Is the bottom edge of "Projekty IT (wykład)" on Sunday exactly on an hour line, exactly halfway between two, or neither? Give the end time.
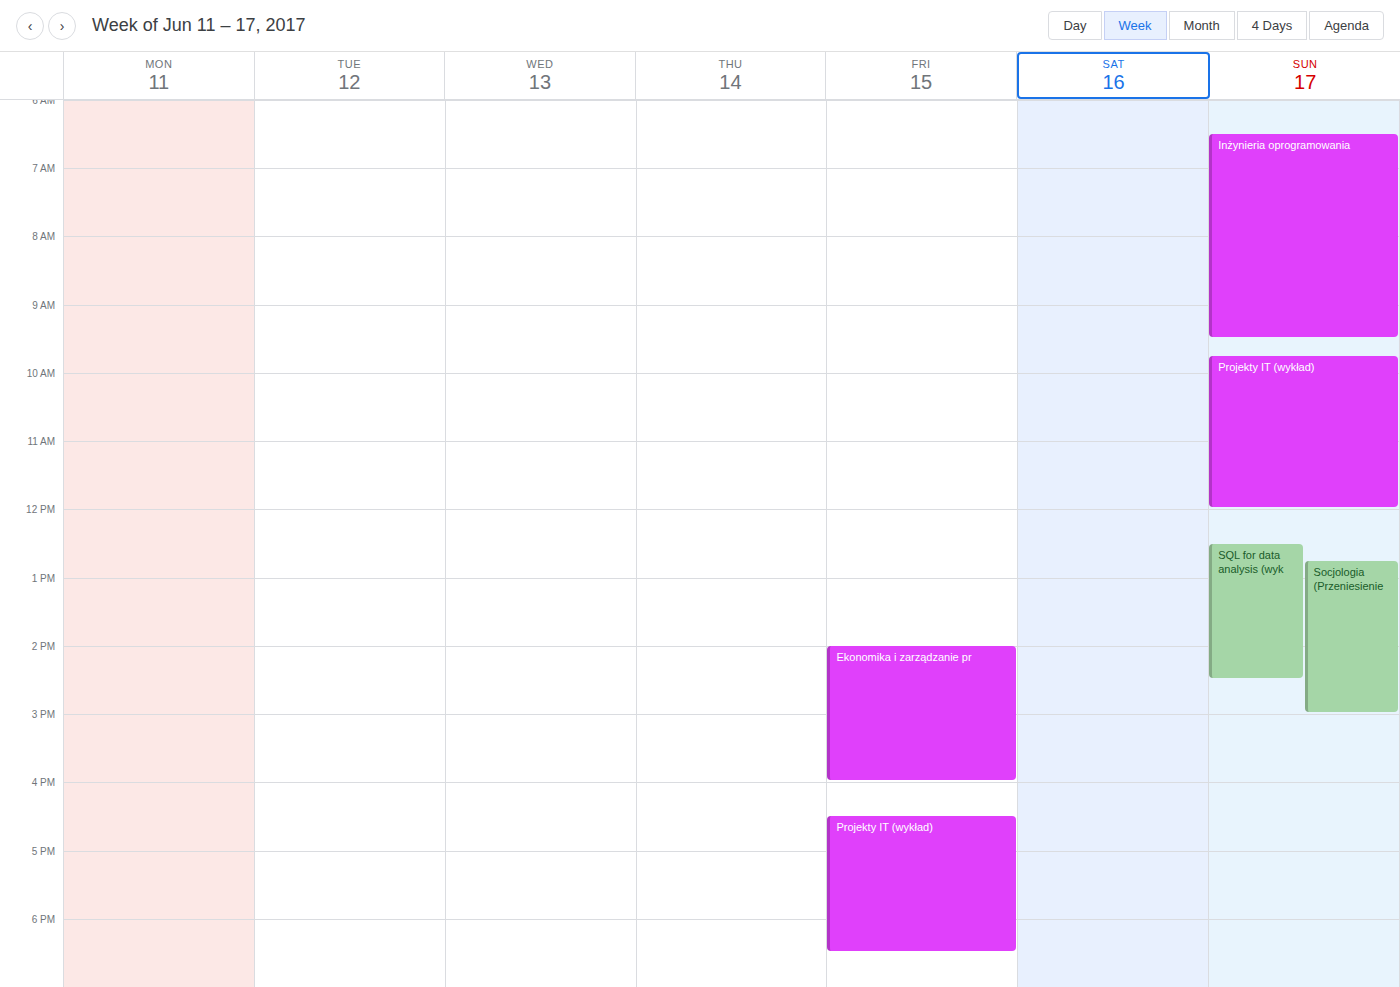
12:00 PM -- exactly on the 12 PM line.